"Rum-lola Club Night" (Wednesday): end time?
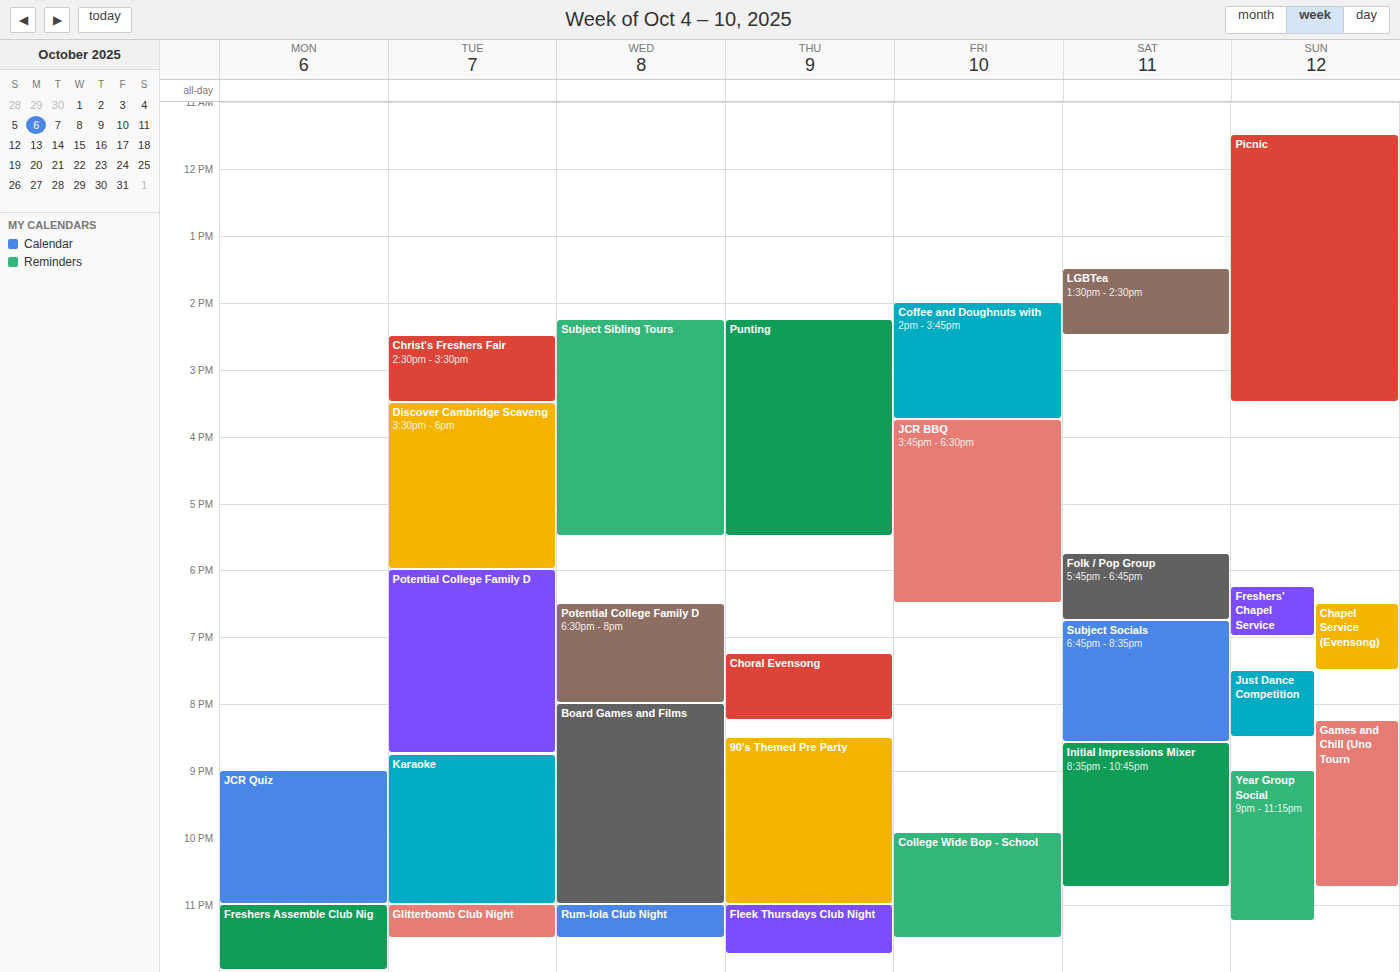
11:30 PM